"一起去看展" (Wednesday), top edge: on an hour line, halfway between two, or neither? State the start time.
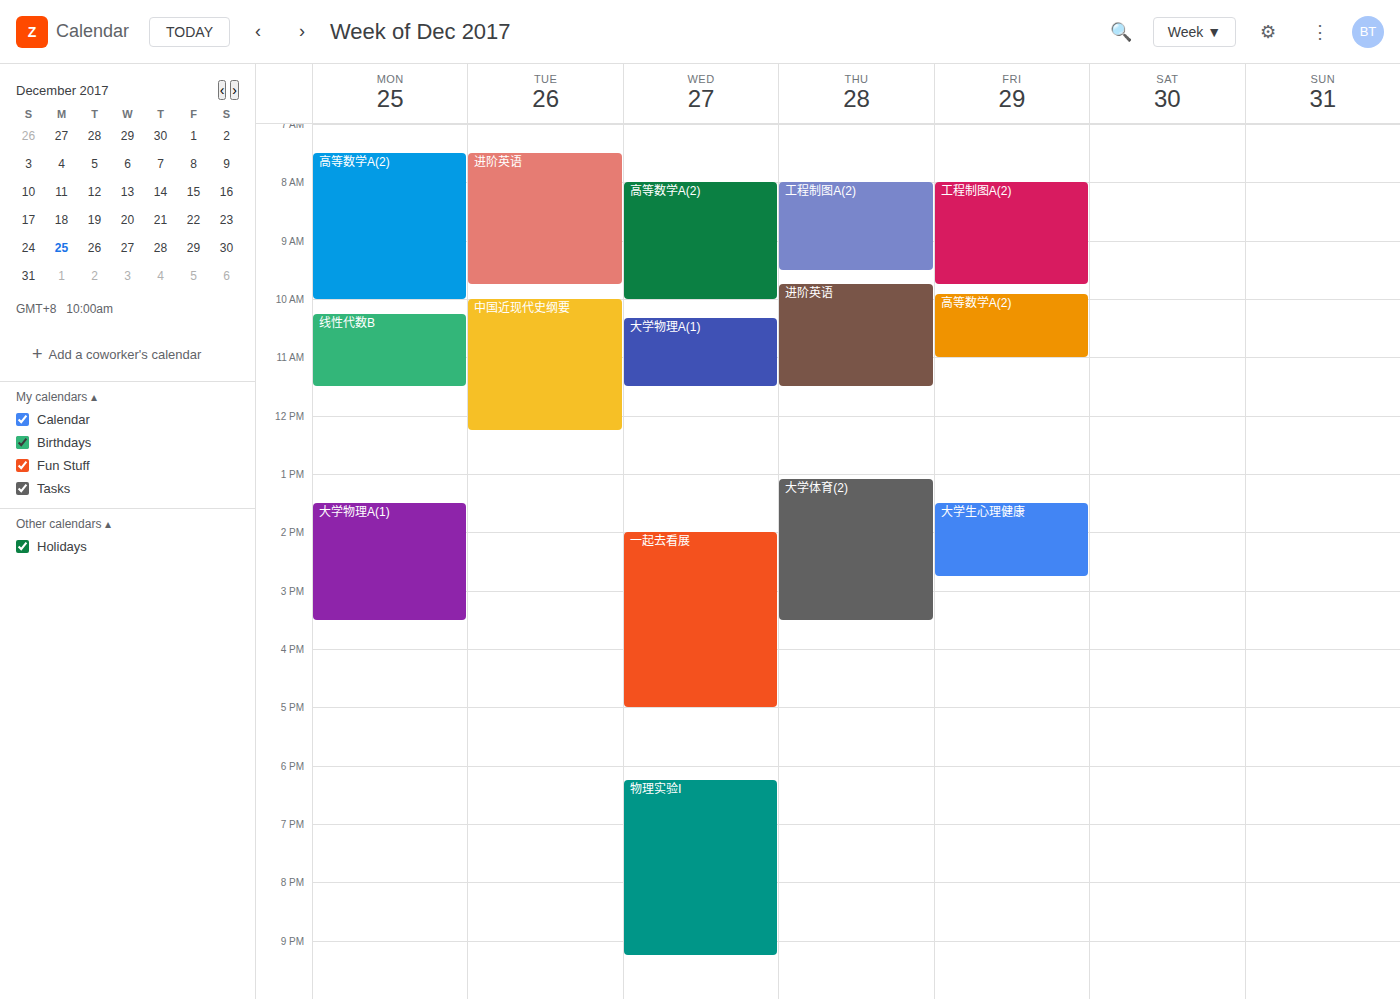
2:00 PM -- exactly on the 2 PM line.